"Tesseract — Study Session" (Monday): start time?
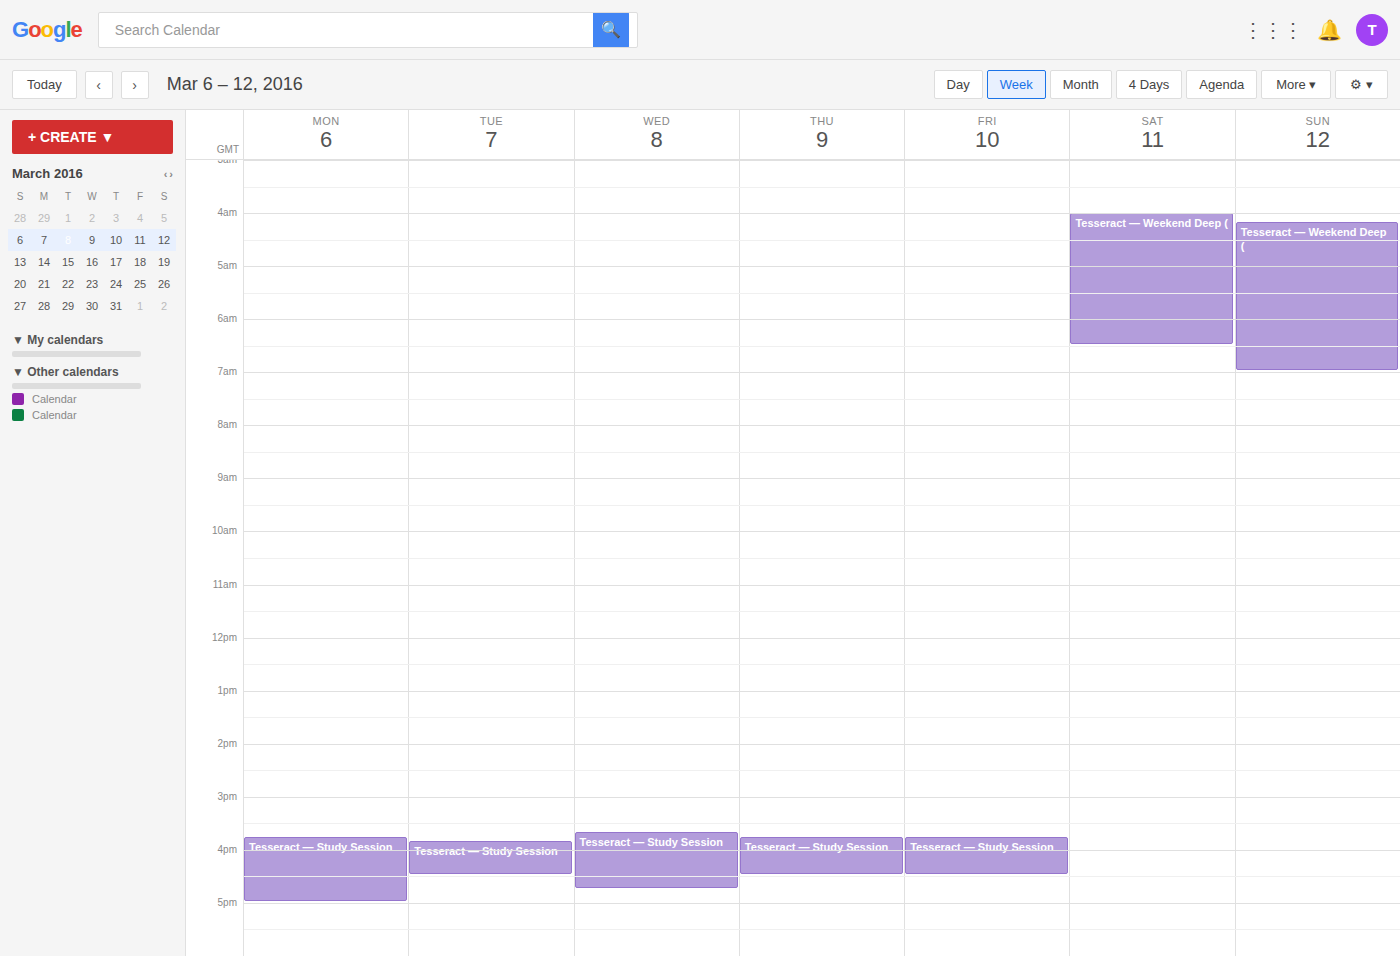
3:45 PM